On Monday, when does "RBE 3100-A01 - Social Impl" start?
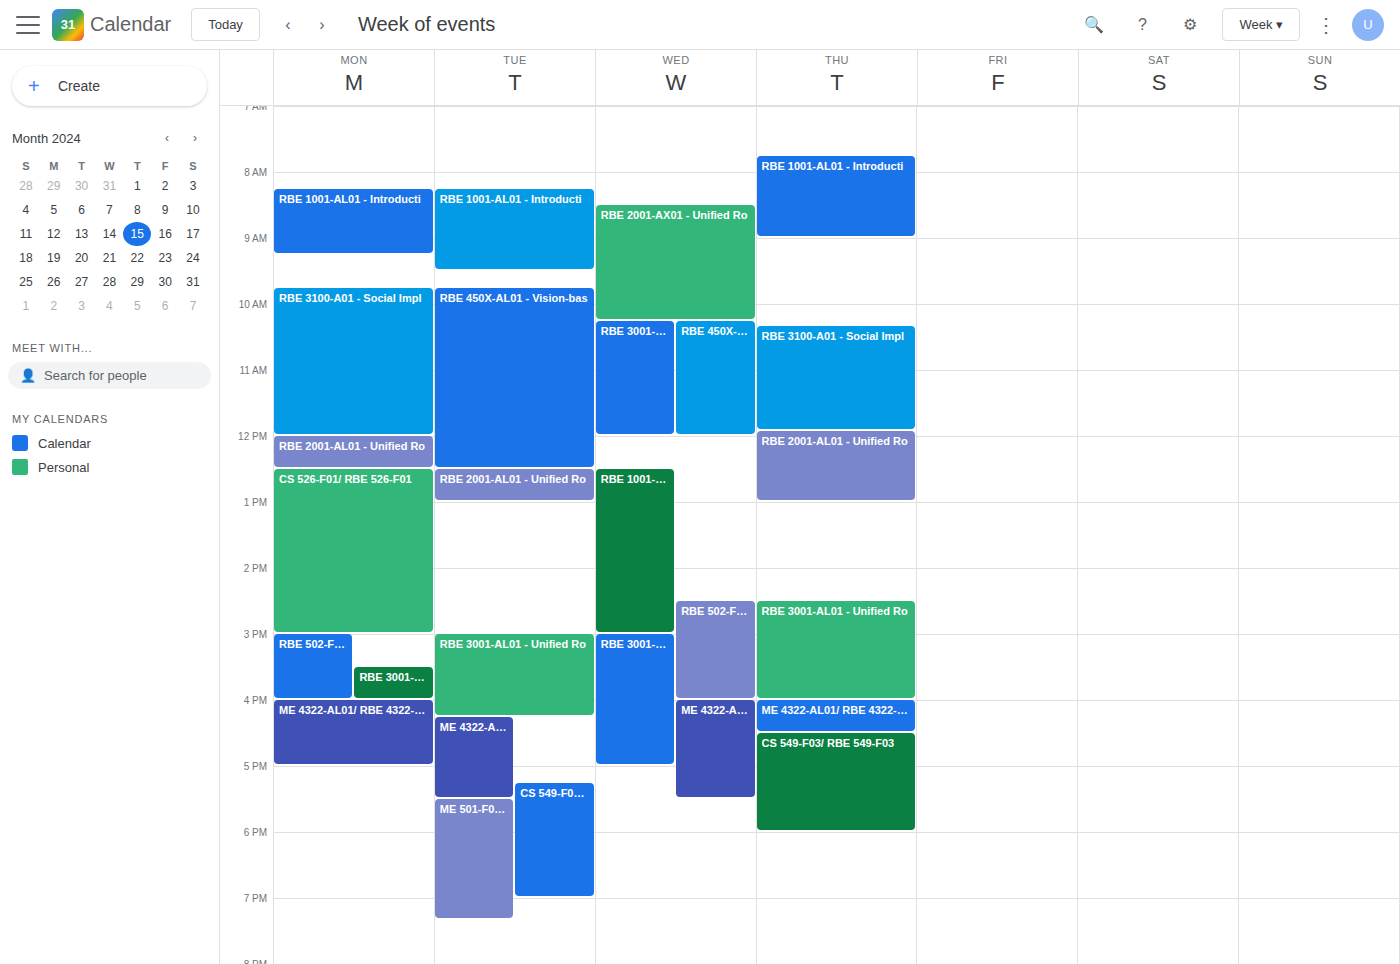
9:45 AM